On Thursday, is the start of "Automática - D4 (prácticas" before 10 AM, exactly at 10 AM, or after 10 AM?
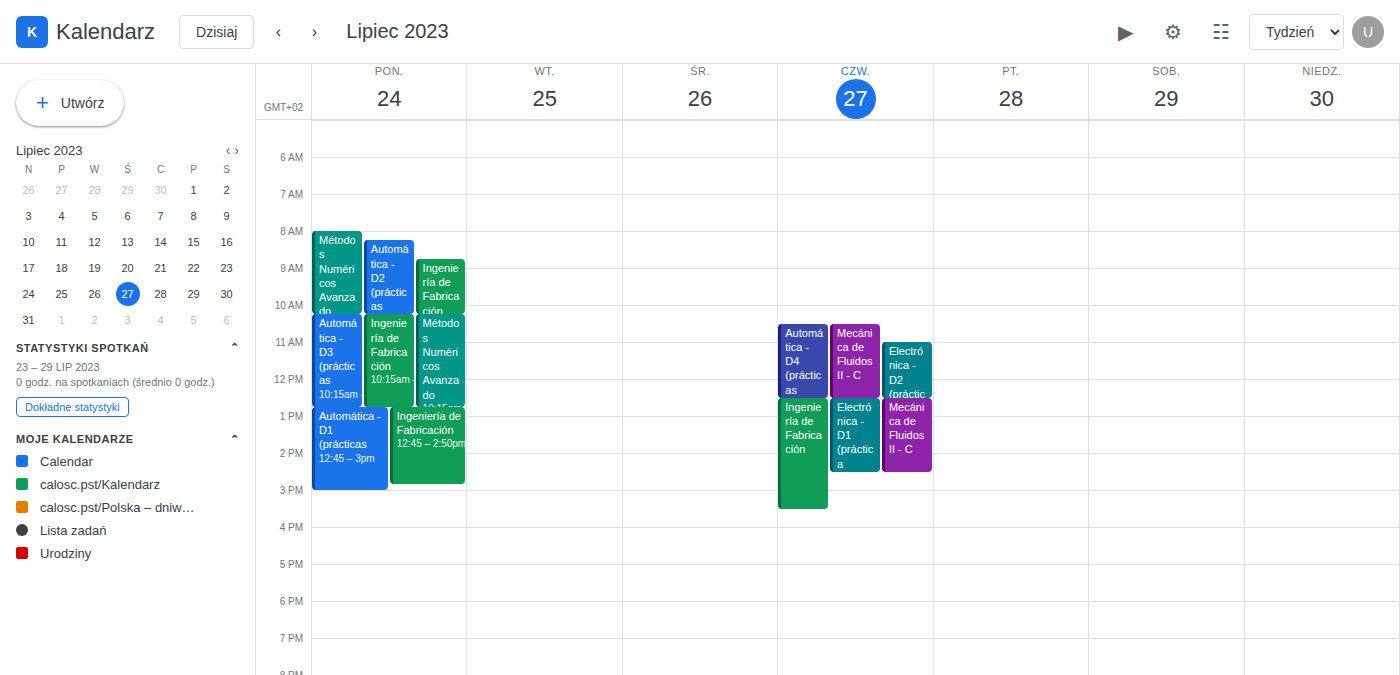
10:30 AM -- after 10 AM, 30 minutes below the 10 AM line.